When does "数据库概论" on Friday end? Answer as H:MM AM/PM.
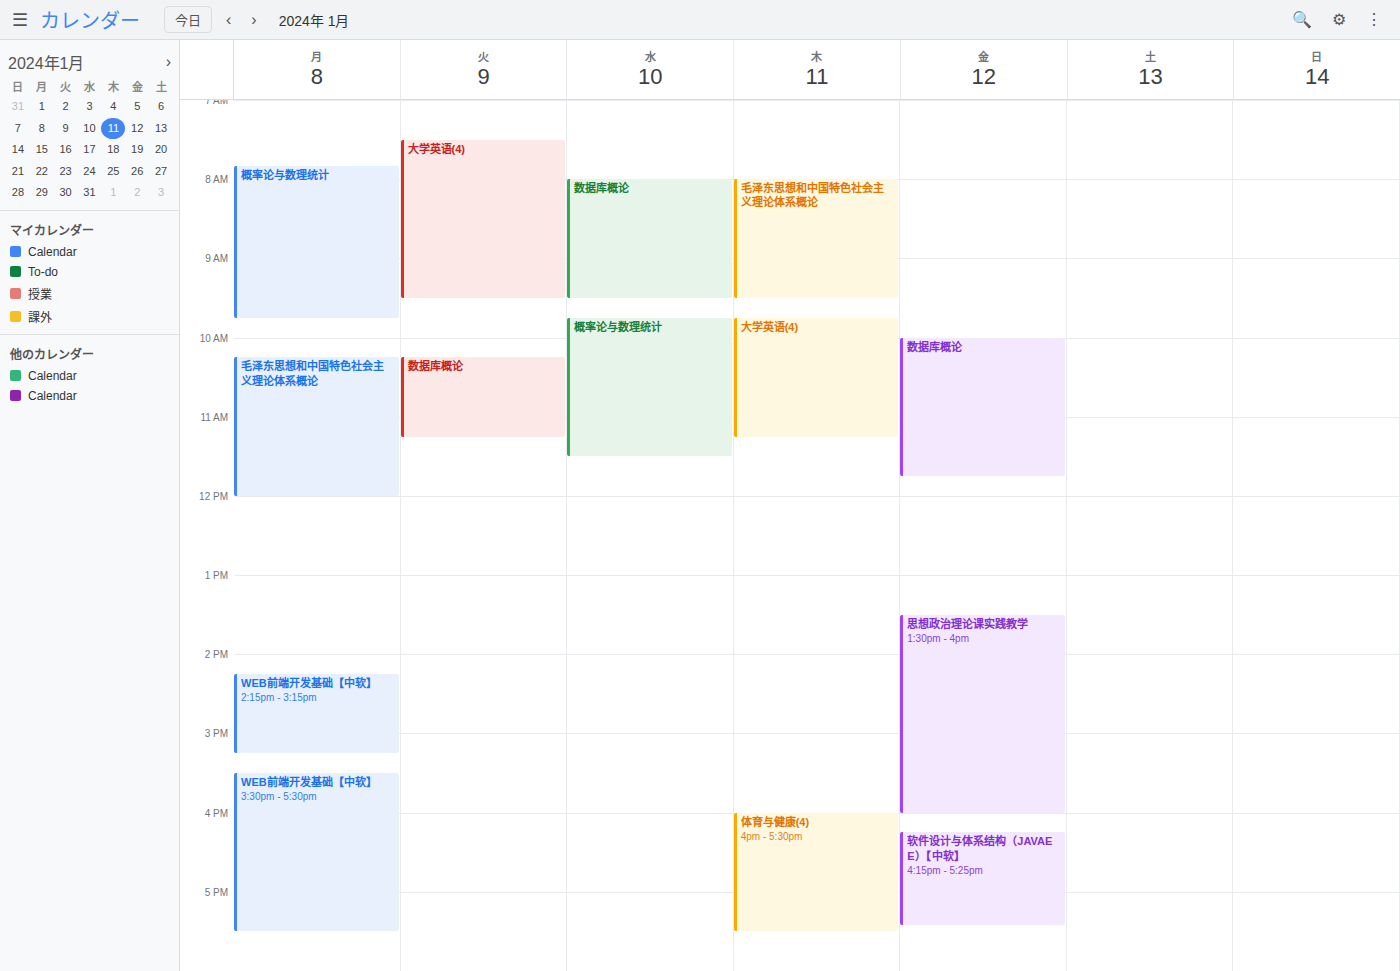
11:45 AM